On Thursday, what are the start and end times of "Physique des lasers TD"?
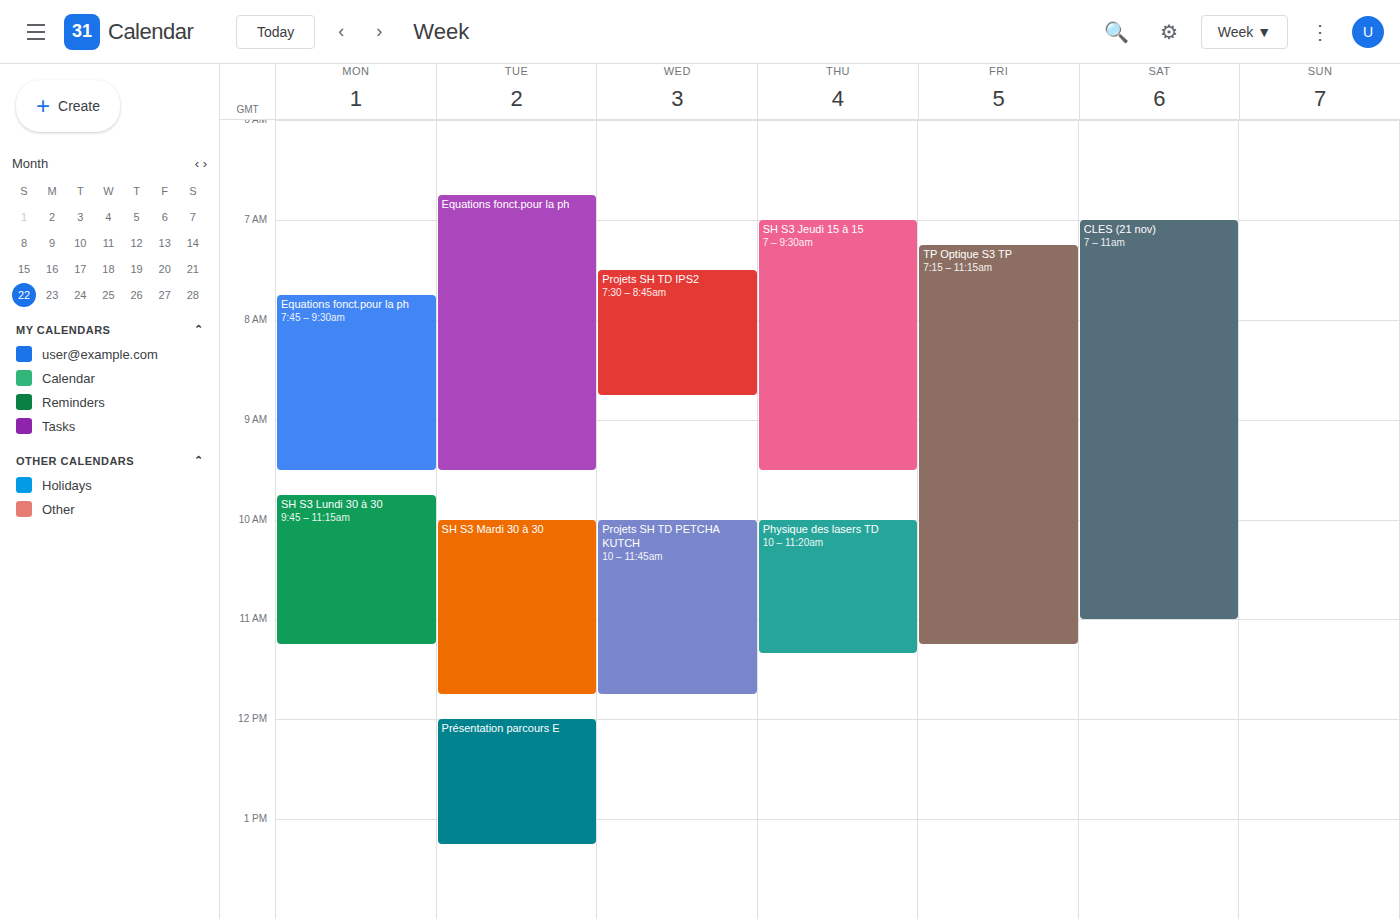
10:00 AM to 11:20 AM